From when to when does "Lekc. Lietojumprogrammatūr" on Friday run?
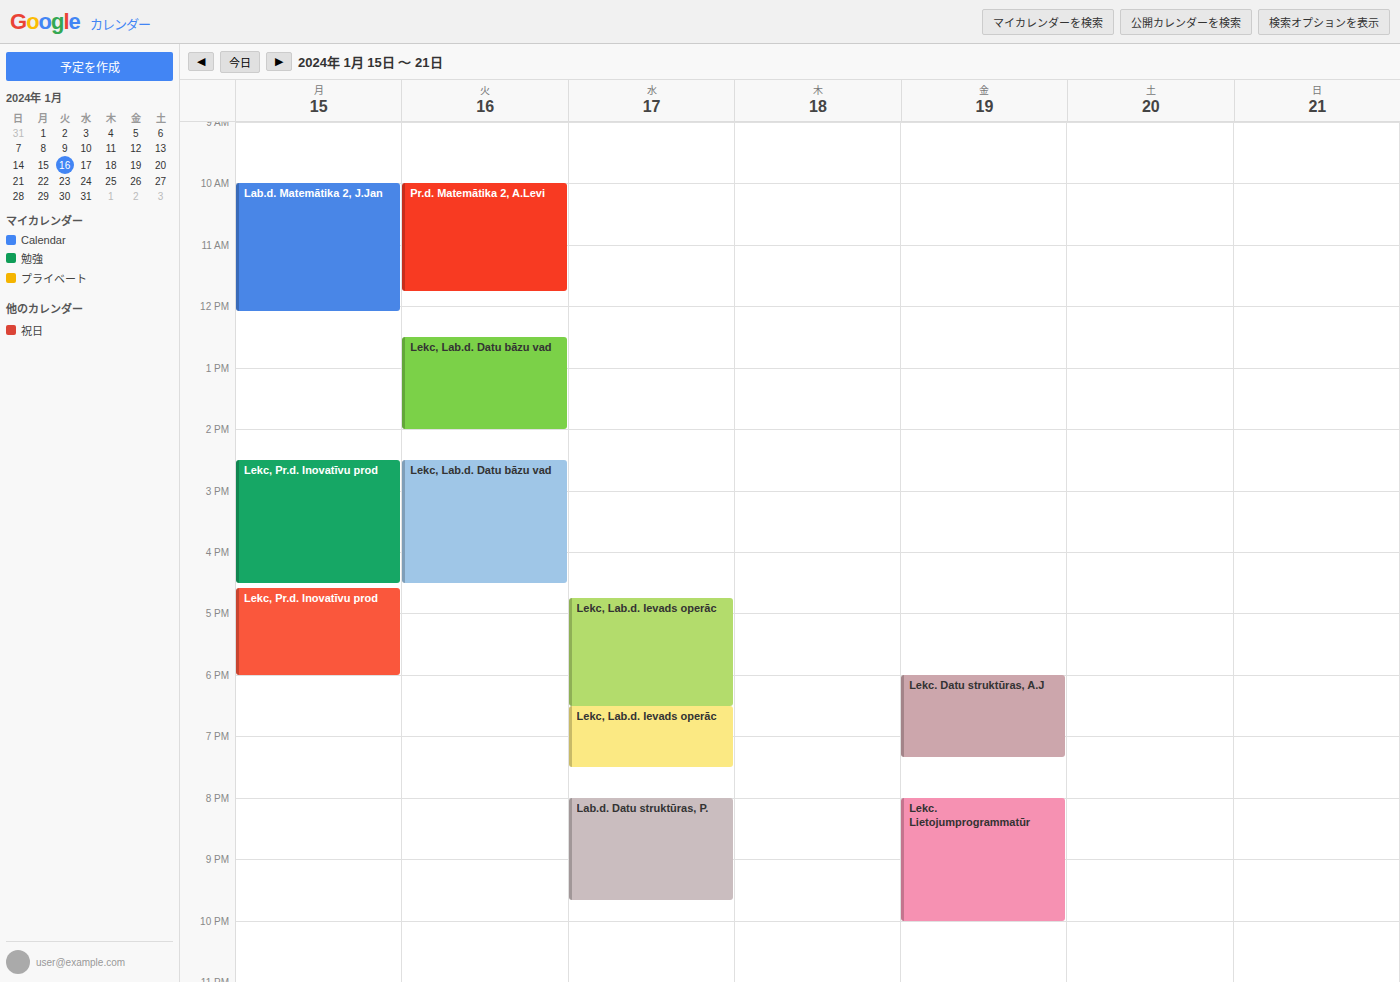
8:00 PM to 10:00 PM